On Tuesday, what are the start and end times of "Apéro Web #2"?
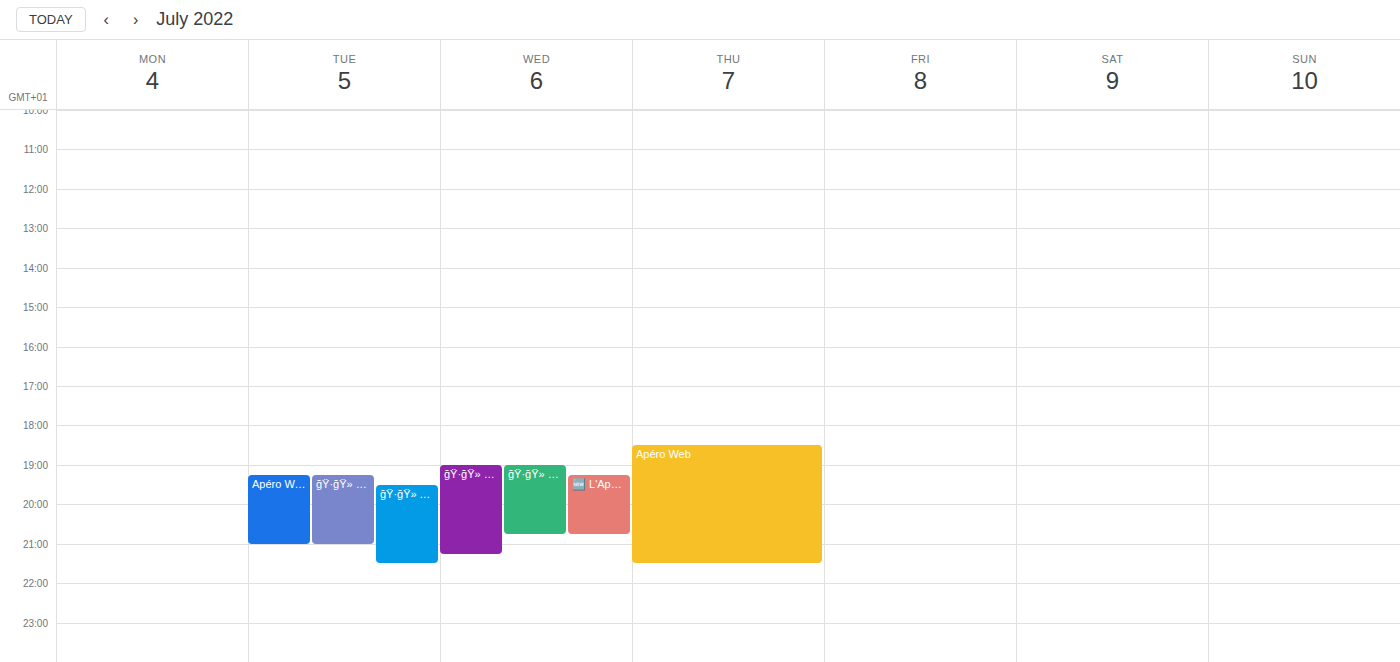
7:15 PM to 9:00 PM